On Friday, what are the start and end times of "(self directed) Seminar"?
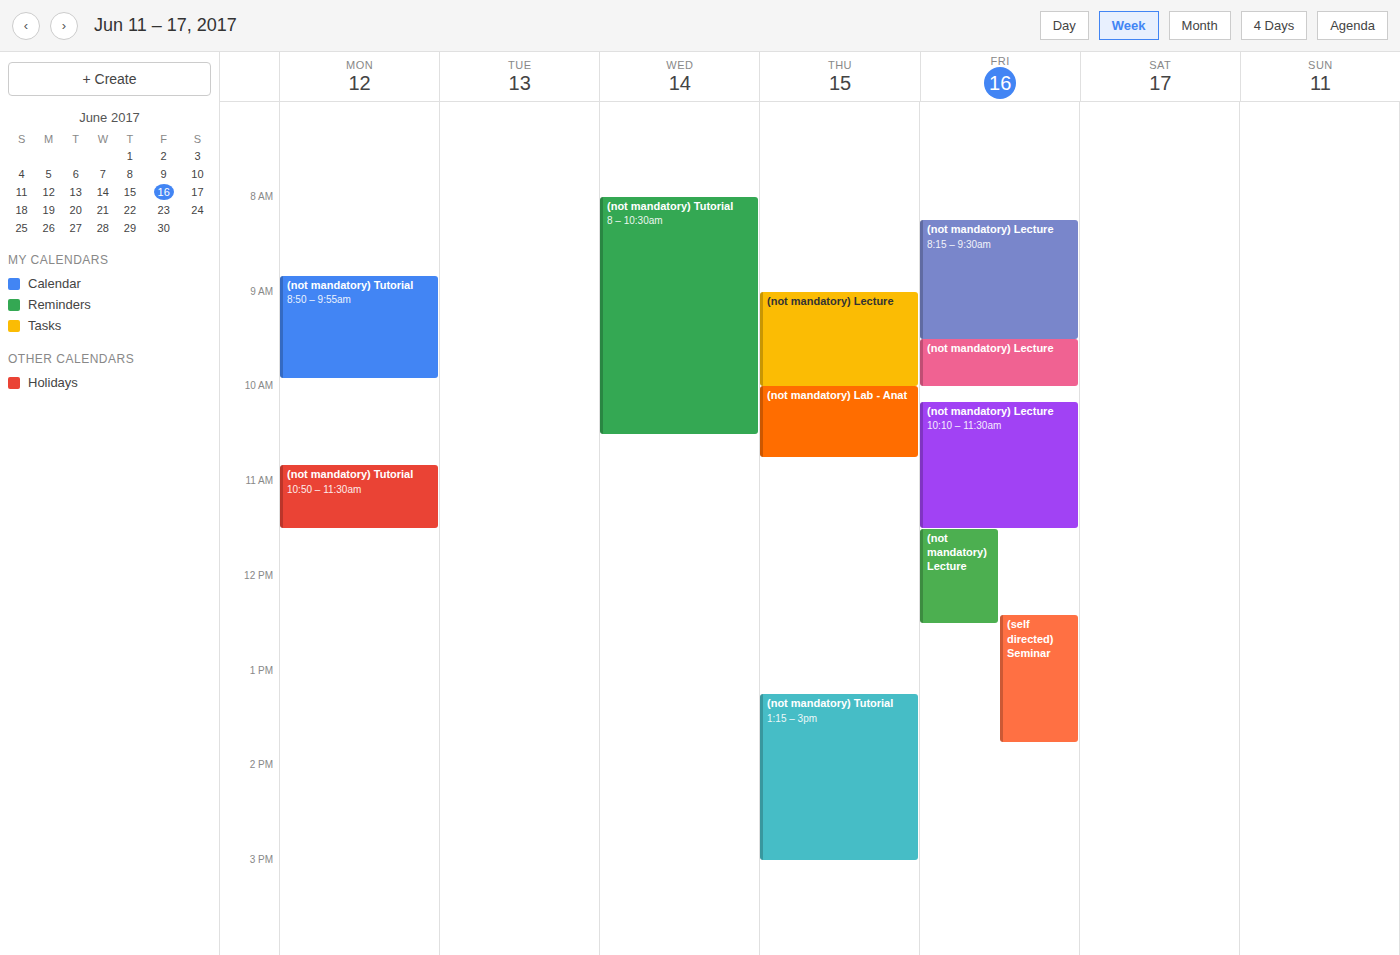
12:25 PM to 1:45 PM